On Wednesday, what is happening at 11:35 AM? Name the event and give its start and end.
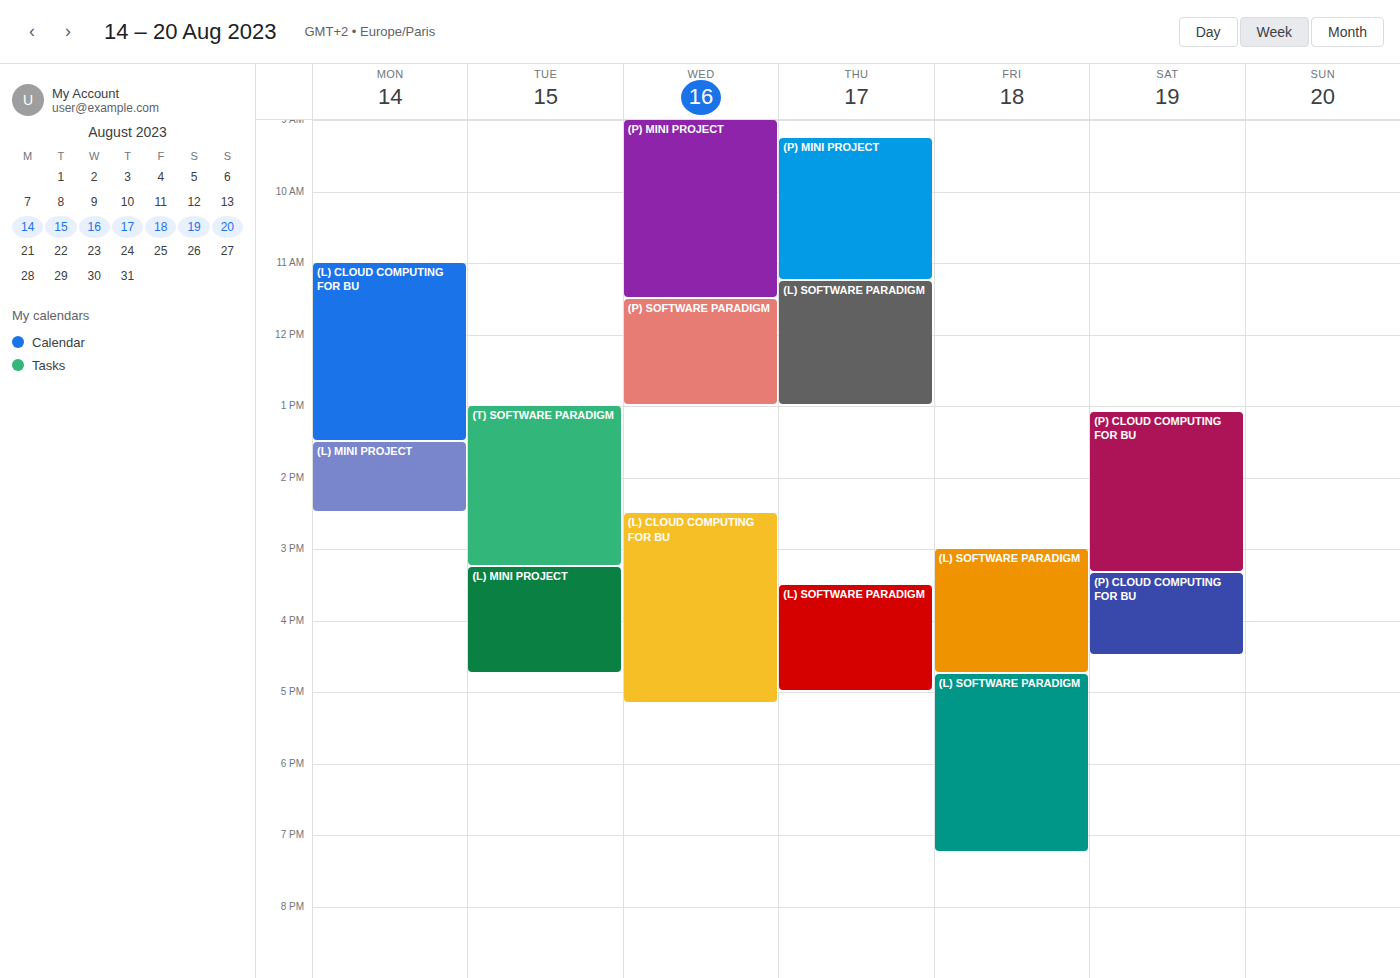
"(P) SOFTWARE PARADIGM", 11:30 AM to 1:00 PM